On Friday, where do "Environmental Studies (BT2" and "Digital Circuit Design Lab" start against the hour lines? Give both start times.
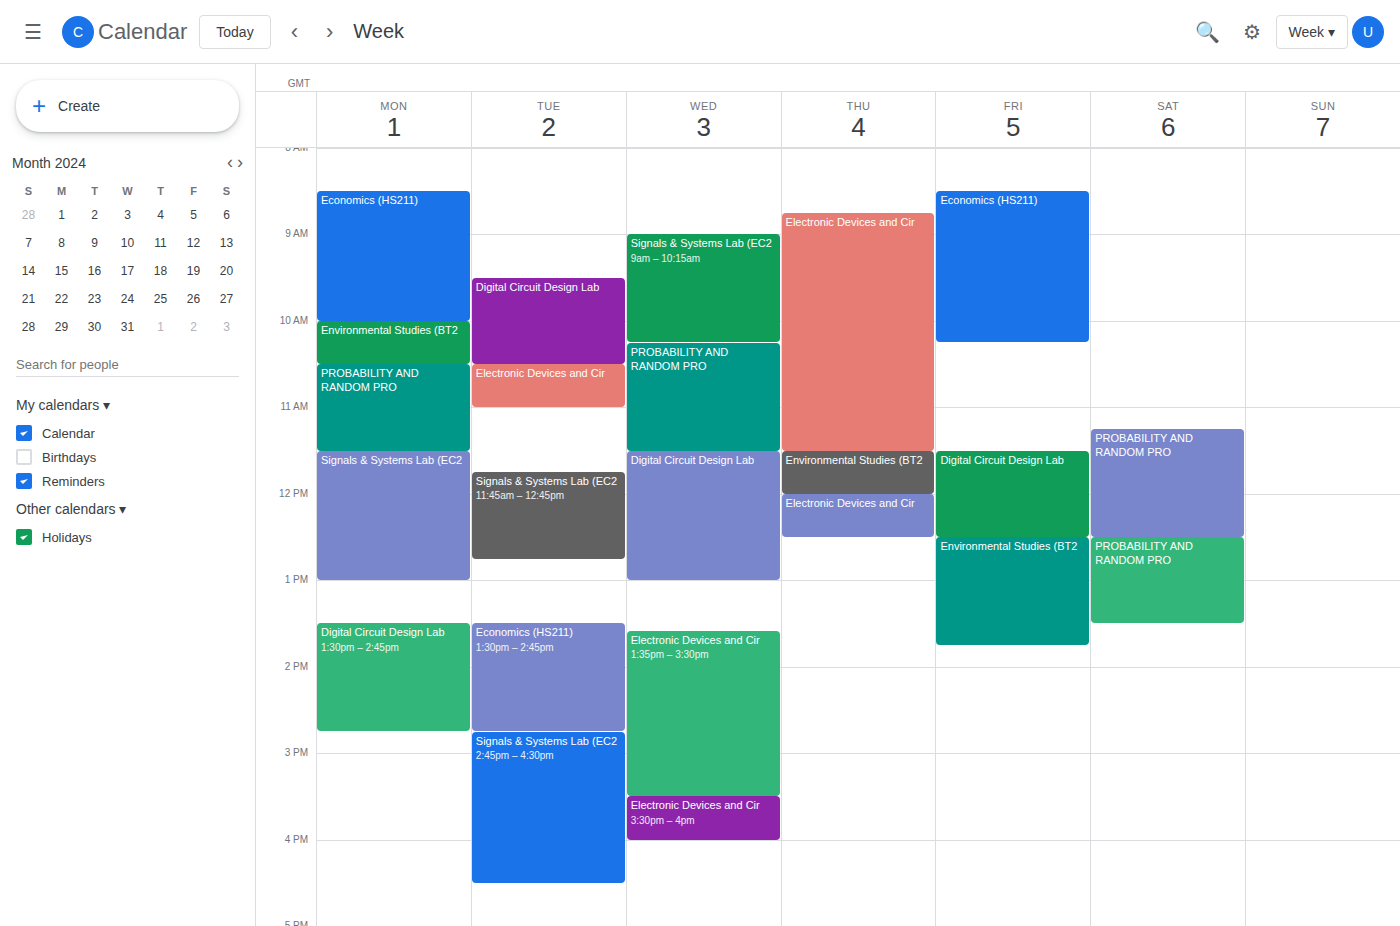
"Environmental Studies (BT2": 12:30 PM, halfway between the 12 PM and 1 PM lines. "Digital Circuit Design Lab": 11:30 AM, halfway between the 11 AM and 12 PM lines.